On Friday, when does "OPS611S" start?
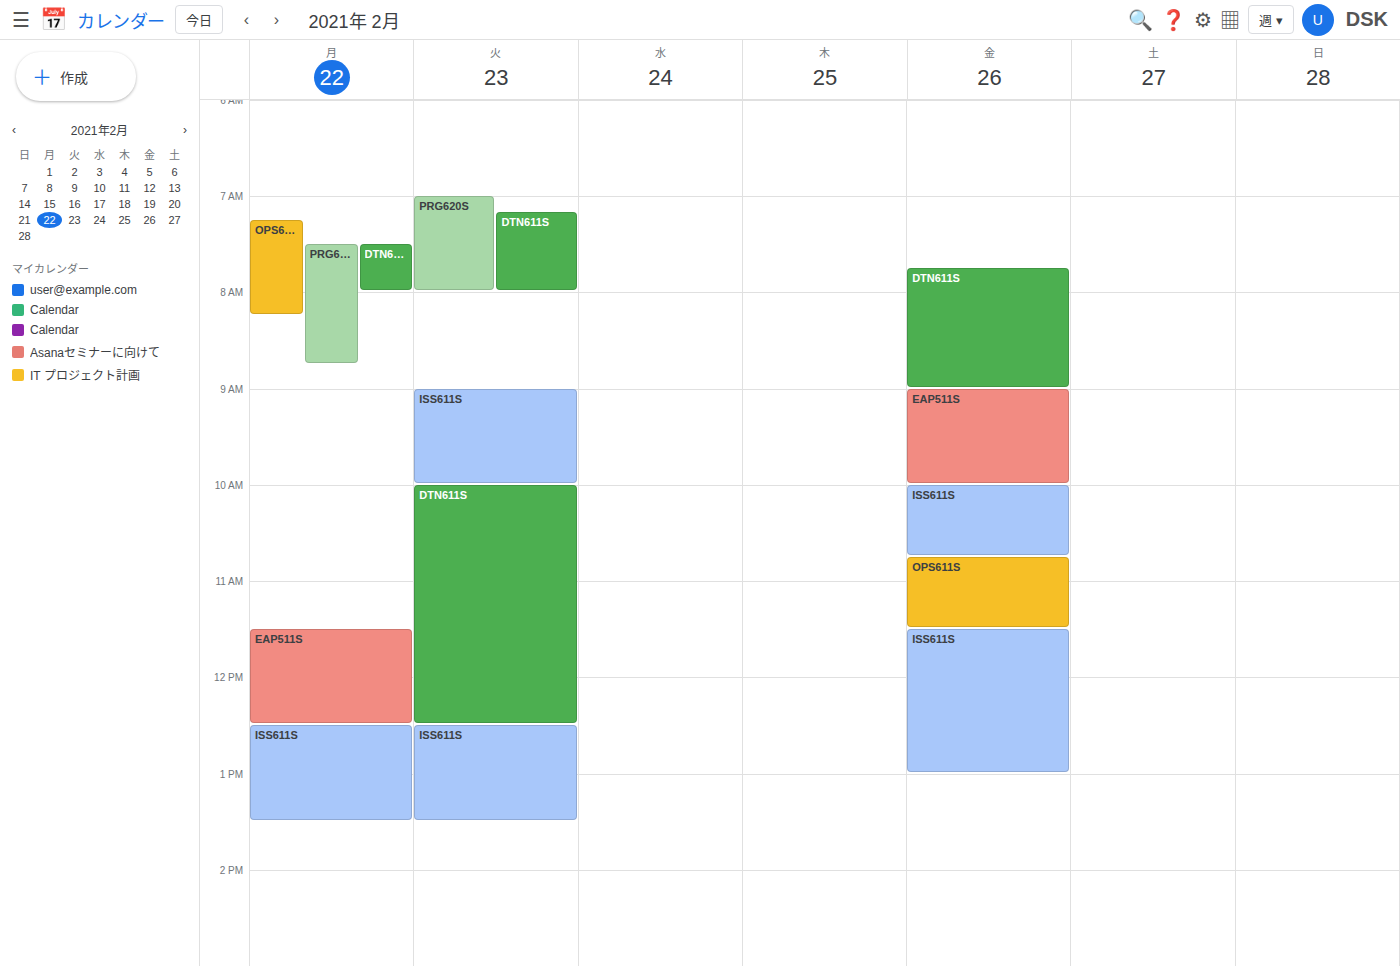
10:45 AM